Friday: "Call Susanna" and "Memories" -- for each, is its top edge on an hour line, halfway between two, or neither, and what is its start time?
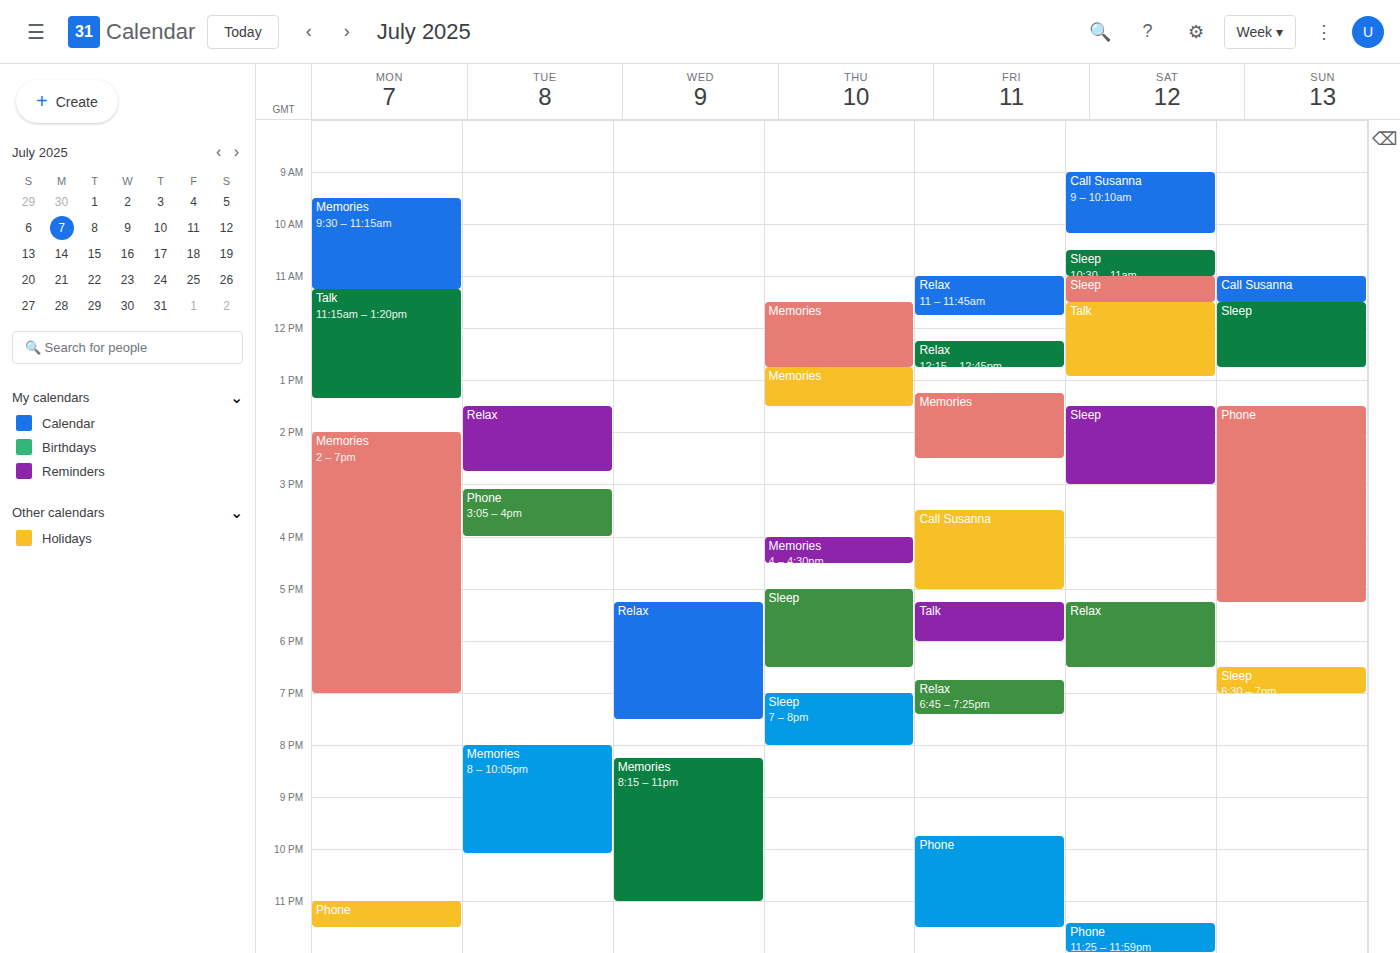
"Call Susanna": 3:30 PM, halfway between the 3 PM and 4 PM lines. "Memories": 1:15 PM, neither: a quarter of the way from the 1 PM line to the 2 PM line.